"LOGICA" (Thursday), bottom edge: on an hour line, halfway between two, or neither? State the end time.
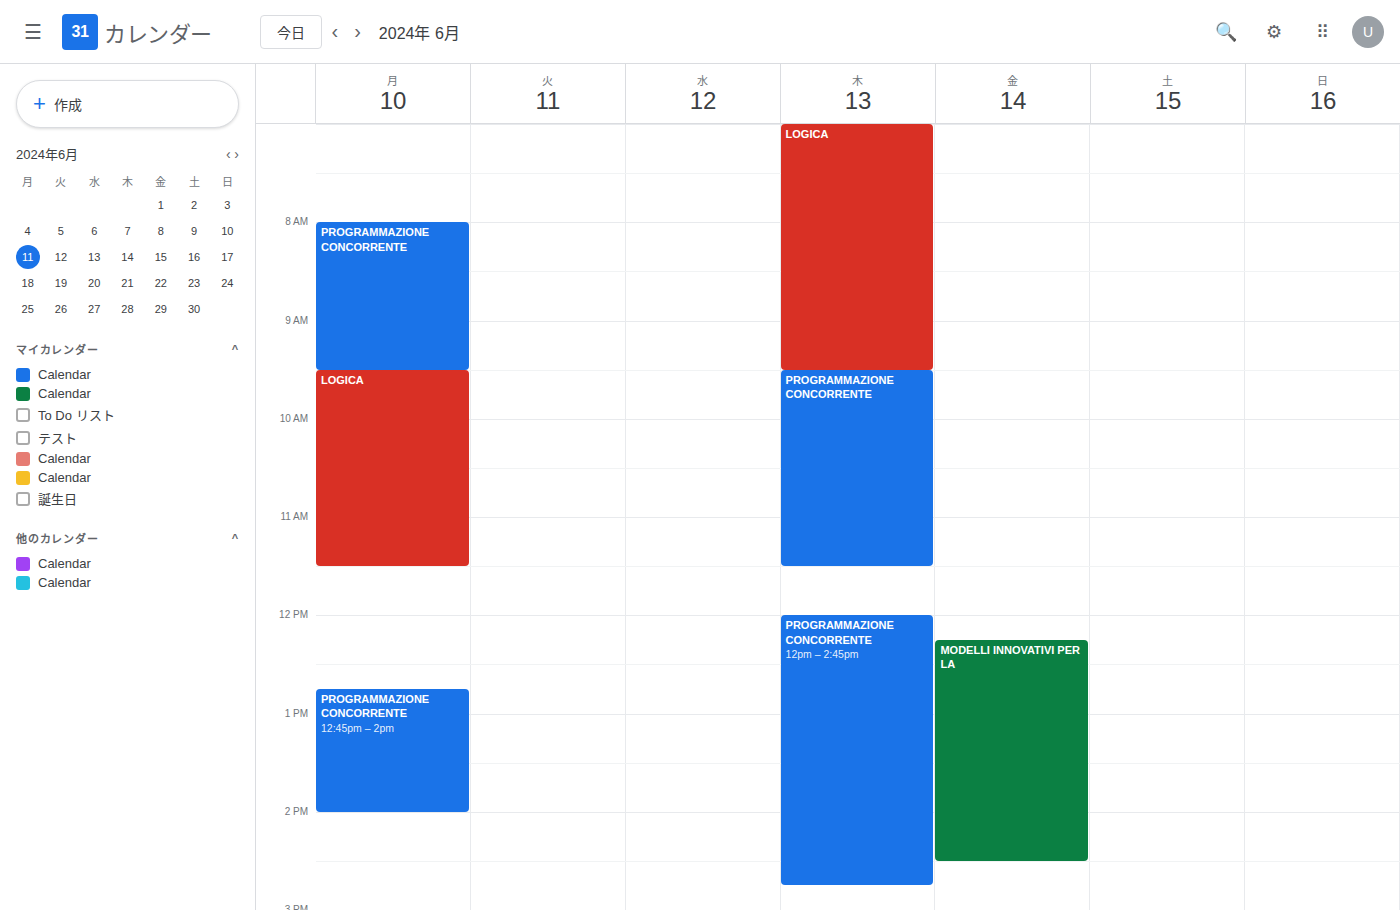
9:30 AM -- halfway between the 9 AM and 10 AM lines.